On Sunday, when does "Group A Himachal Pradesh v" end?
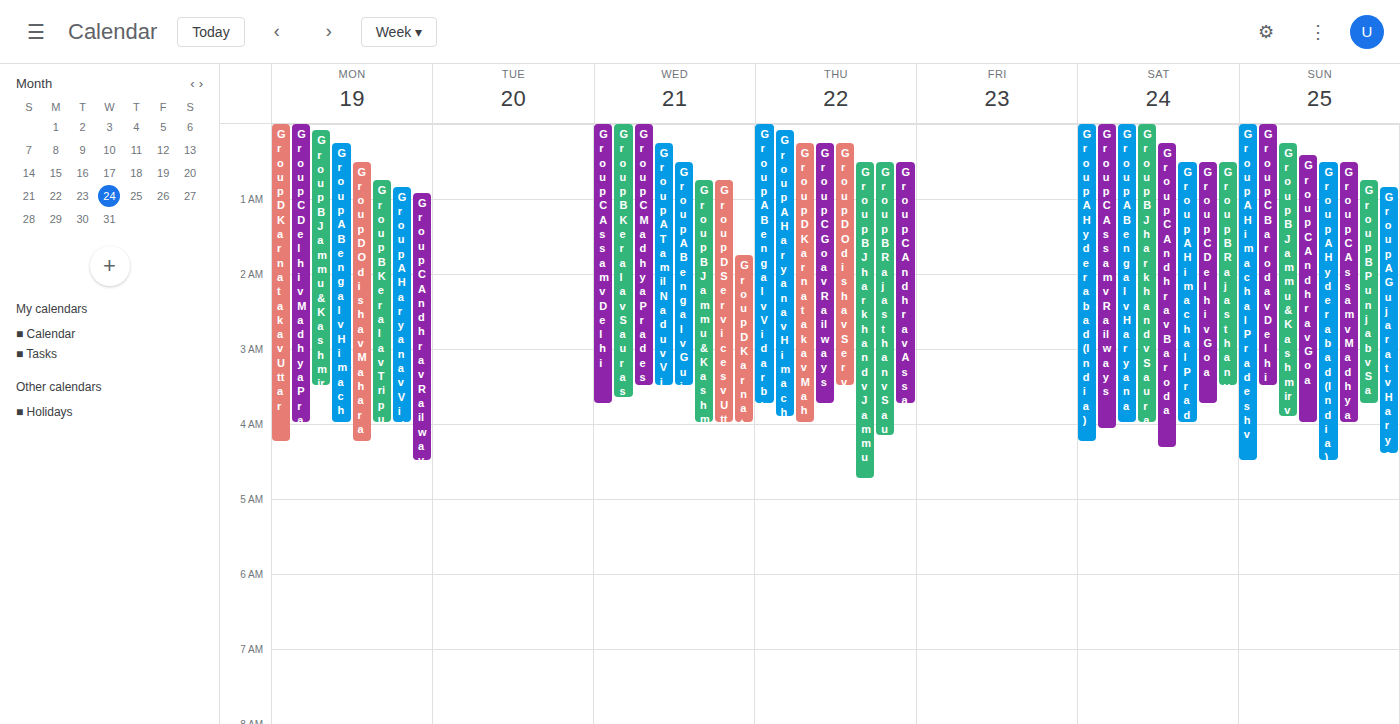
4:30 AM